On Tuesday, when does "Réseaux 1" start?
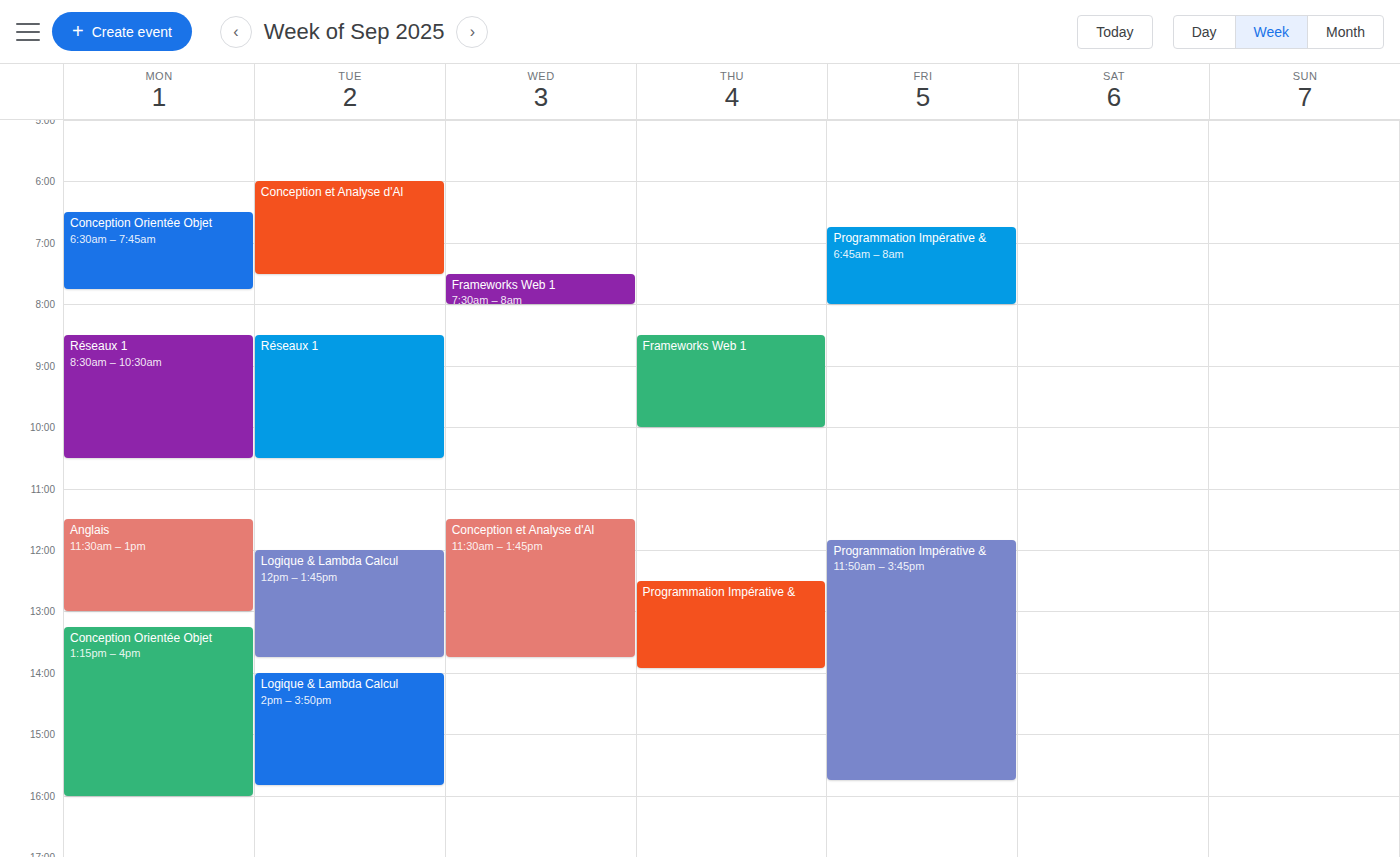
8:30 AM